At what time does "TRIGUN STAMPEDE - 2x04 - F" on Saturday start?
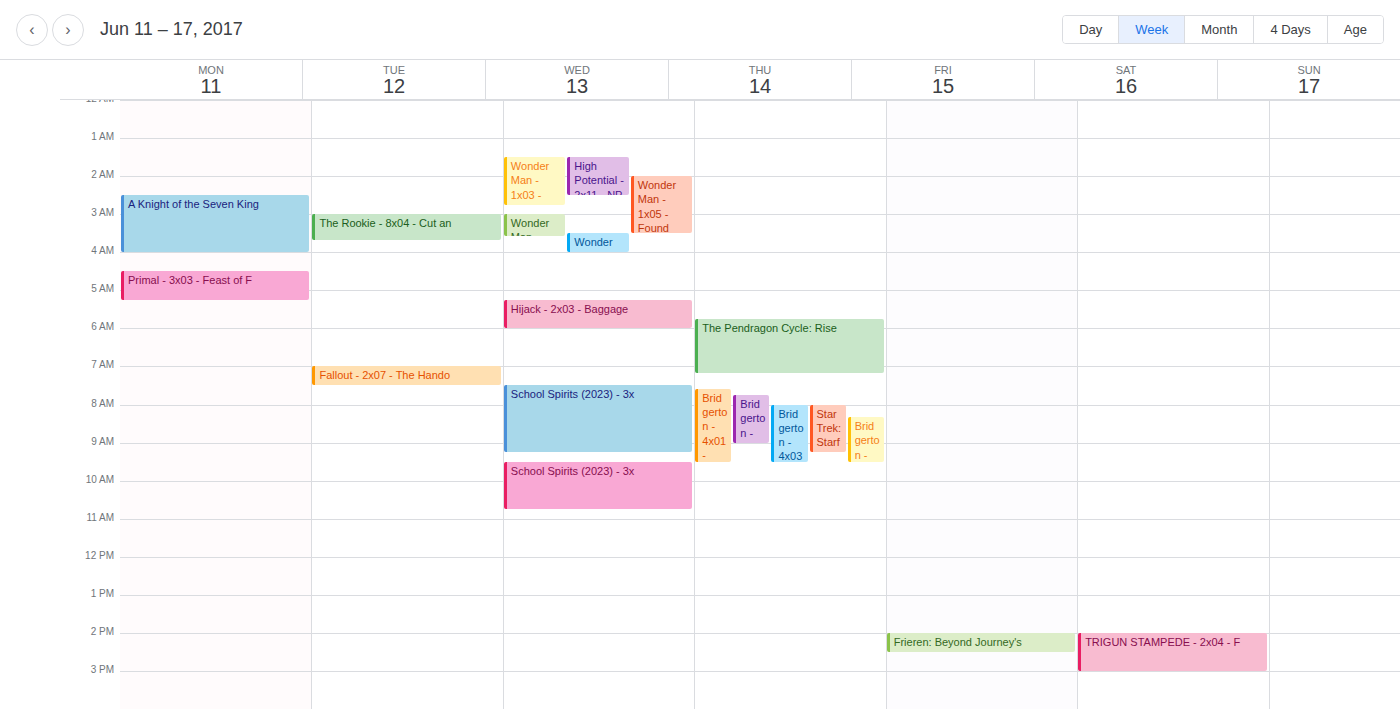
2:00 PM